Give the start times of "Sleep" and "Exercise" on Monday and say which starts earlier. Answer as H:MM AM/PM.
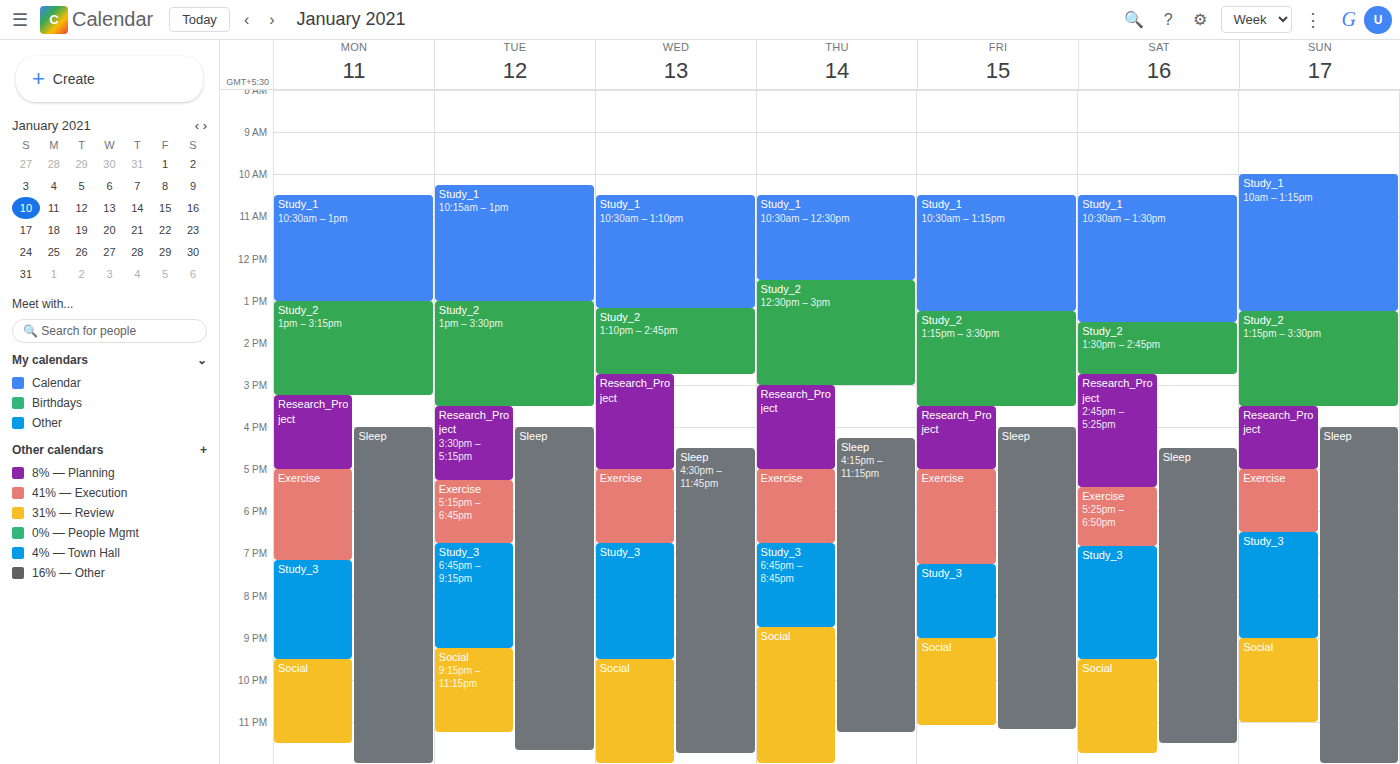
"Sleep" 4:00 PM; "Exercise" 5:00 PM.